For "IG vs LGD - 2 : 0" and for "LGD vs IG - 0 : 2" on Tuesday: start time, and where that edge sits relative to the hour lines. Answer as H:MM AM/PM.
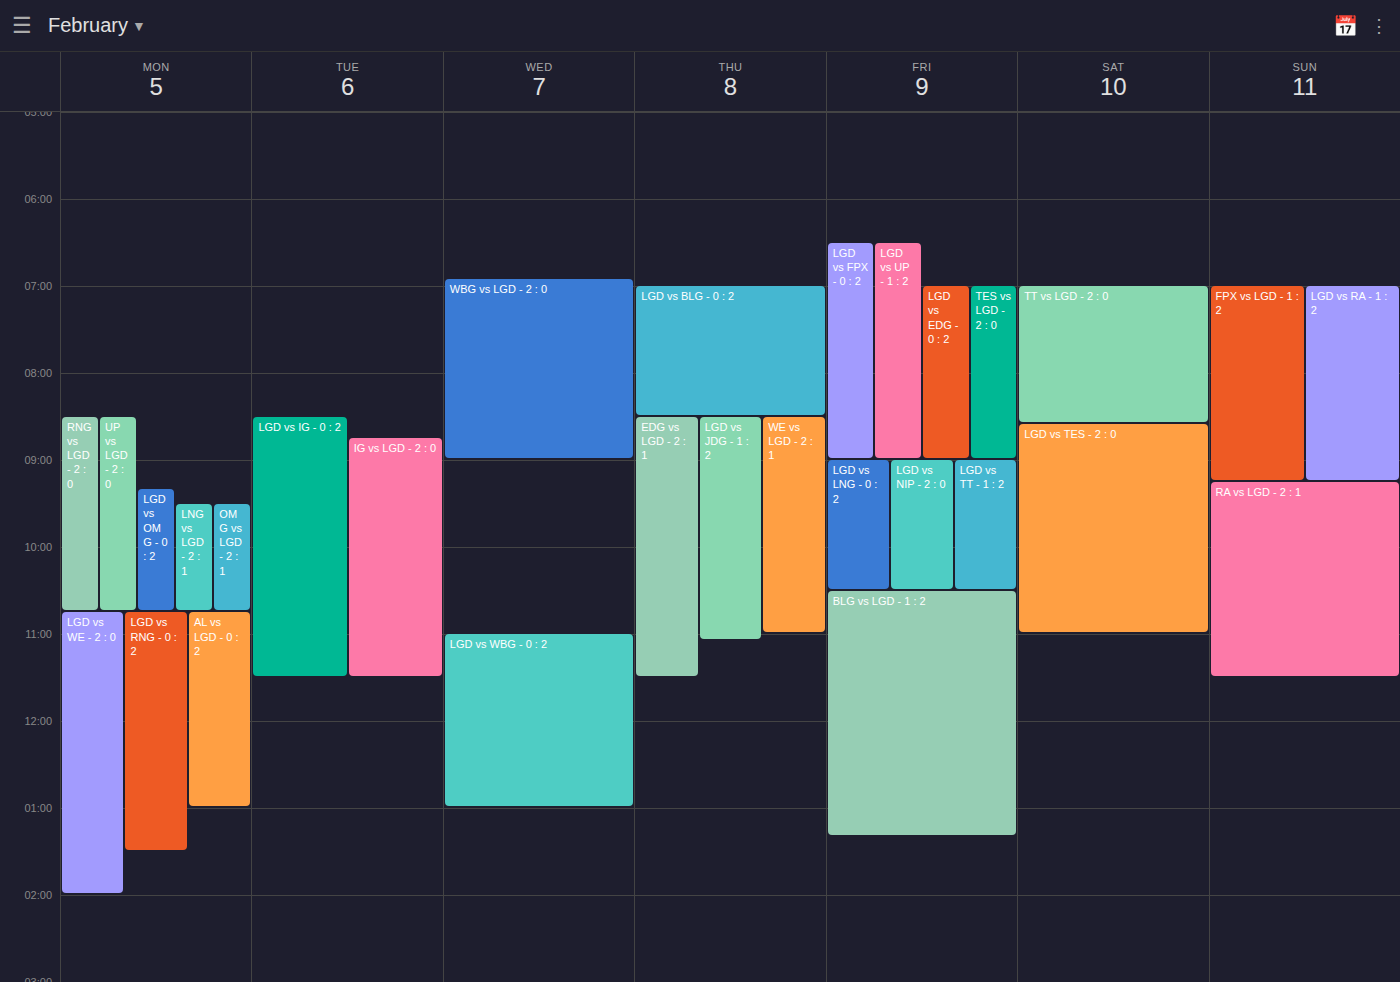
"IG vs LGD - 2 : 0": 8:45 AM, neither: three quarters of the way from the 8 AM line to the 9 AM line. "LGD vs IG - 0 : 2": 8:30 AM, halfway between the 8 AM and 9 AM lines.